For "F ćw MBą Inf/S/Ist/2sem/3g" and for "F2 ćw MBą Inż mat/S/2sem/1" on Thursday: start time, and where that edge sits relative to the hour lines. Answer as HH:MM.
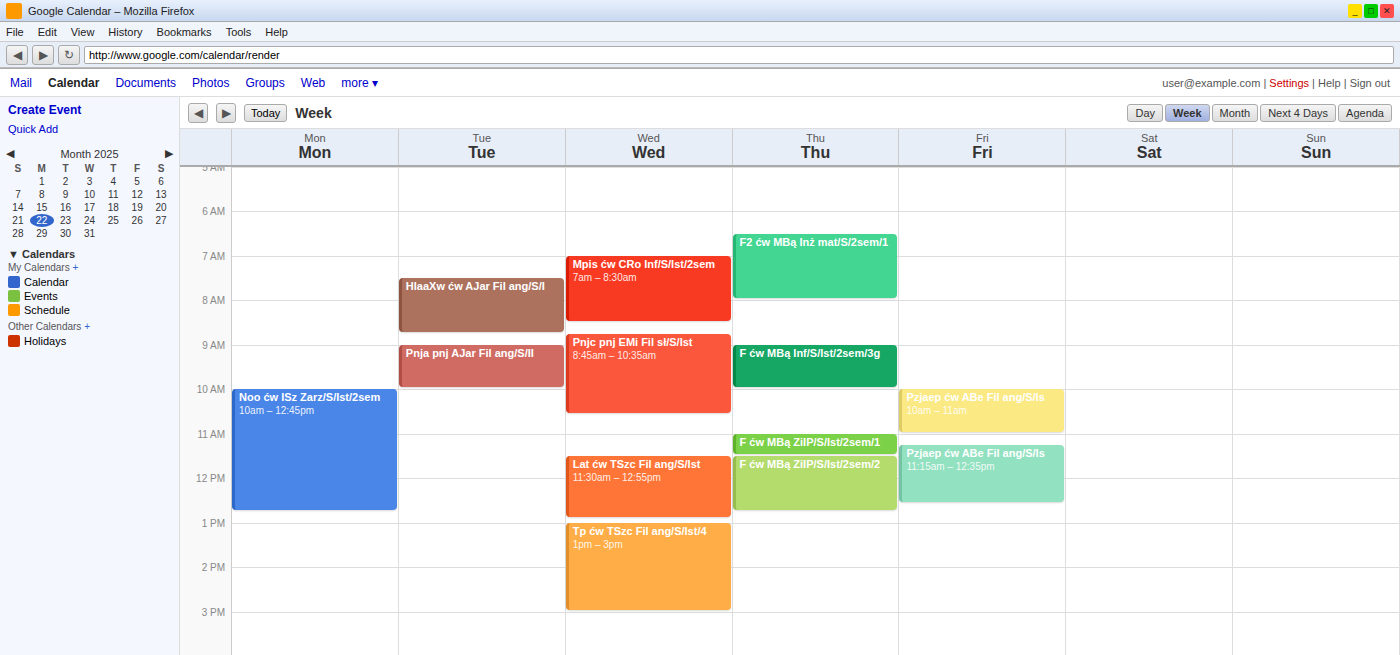
"F ćw MBą Inf/S/Ist/2sem/3g": 09:00, exactly on the 09:00 line. "F2 ćw MBą Inż mat/S/2sem/1": 06:30, halfway between the 06:00 and 07:00 lines.